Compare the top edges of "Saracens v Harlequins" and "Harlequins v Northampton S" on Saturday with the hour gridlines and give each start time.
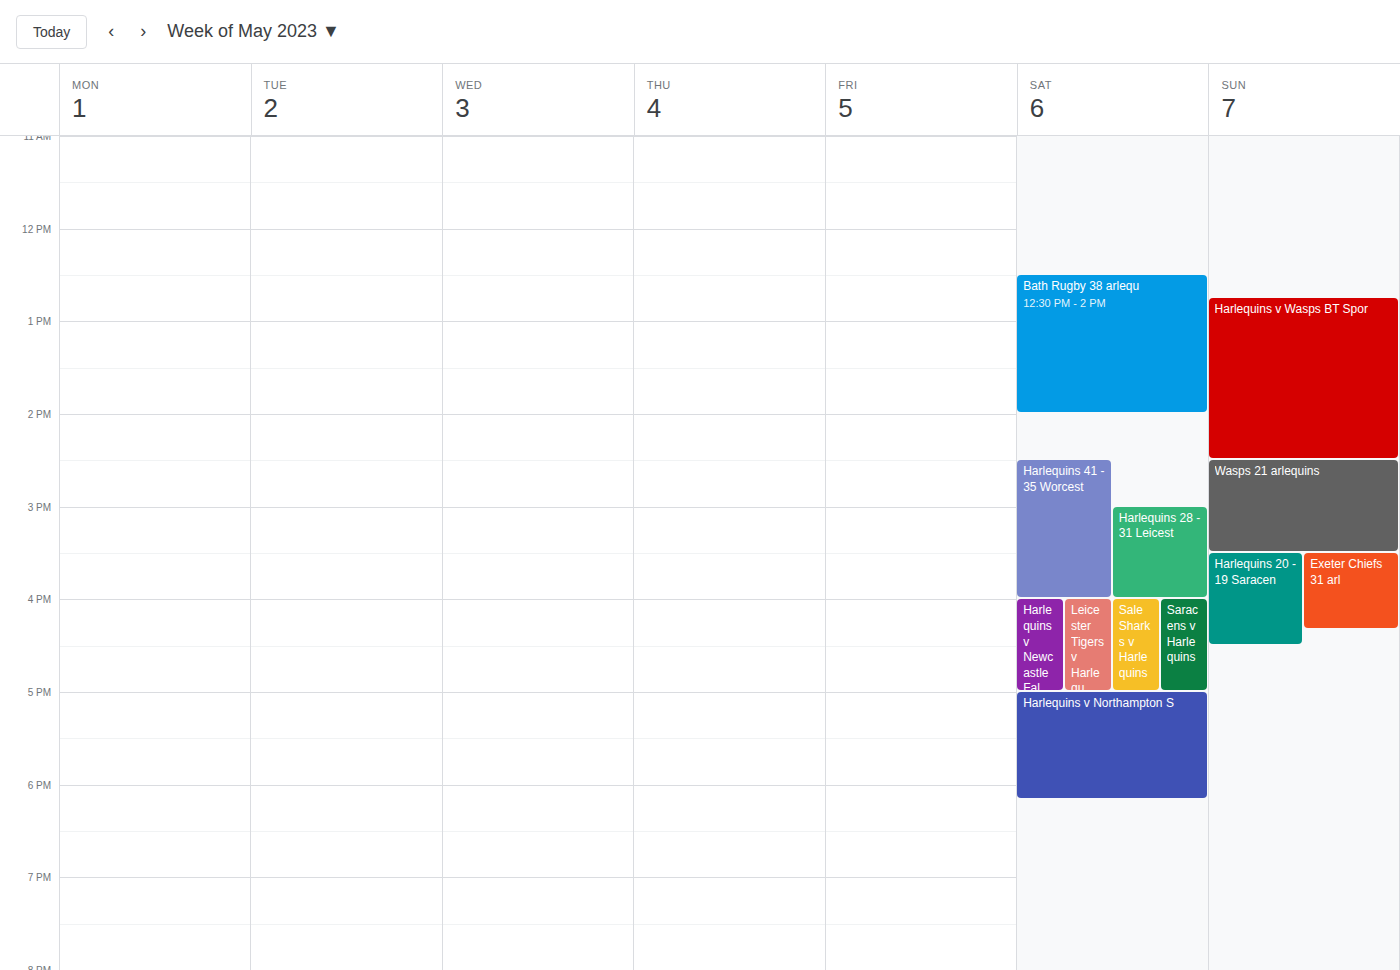
"Saracens v Harlequins": 4:00 PM, exactly on the 4 PM line. "Harlequins v Northampton S": 5:00 PM, exactly on the 5 PM line.